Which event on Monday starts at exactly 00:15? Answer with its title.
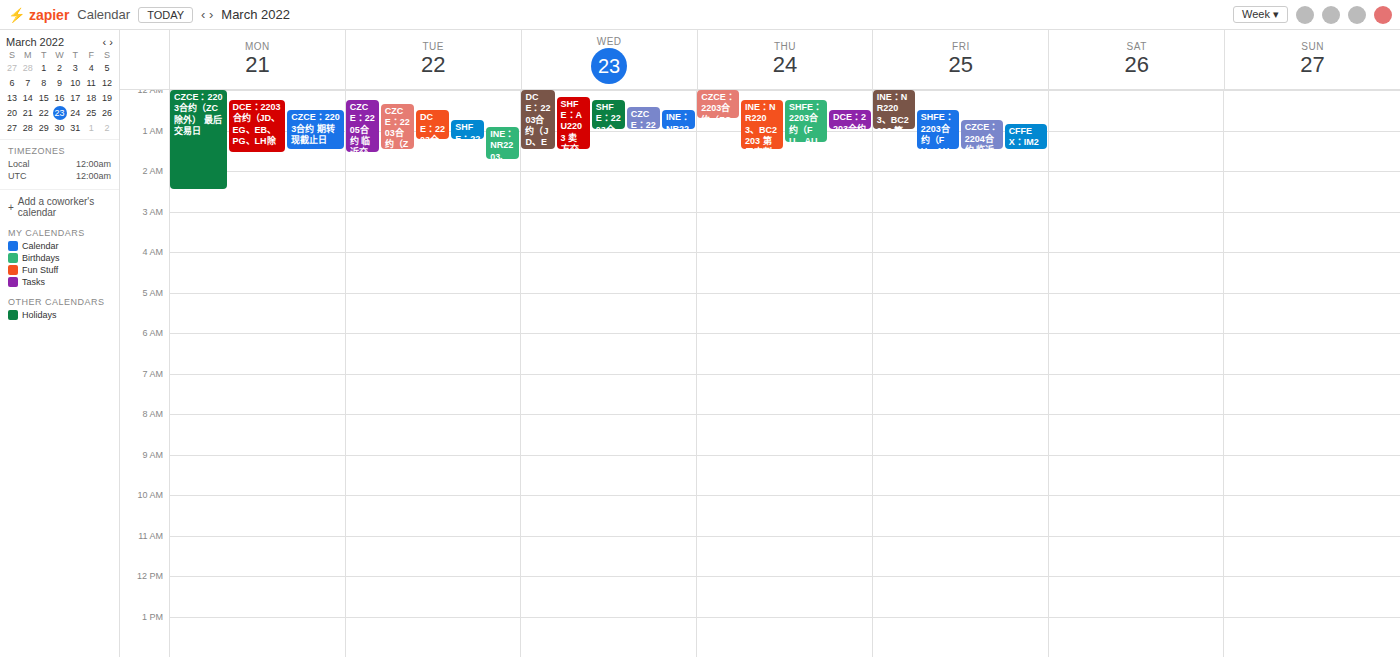
"DCE：2203合约（JD、EG、EB、PG、LH除"